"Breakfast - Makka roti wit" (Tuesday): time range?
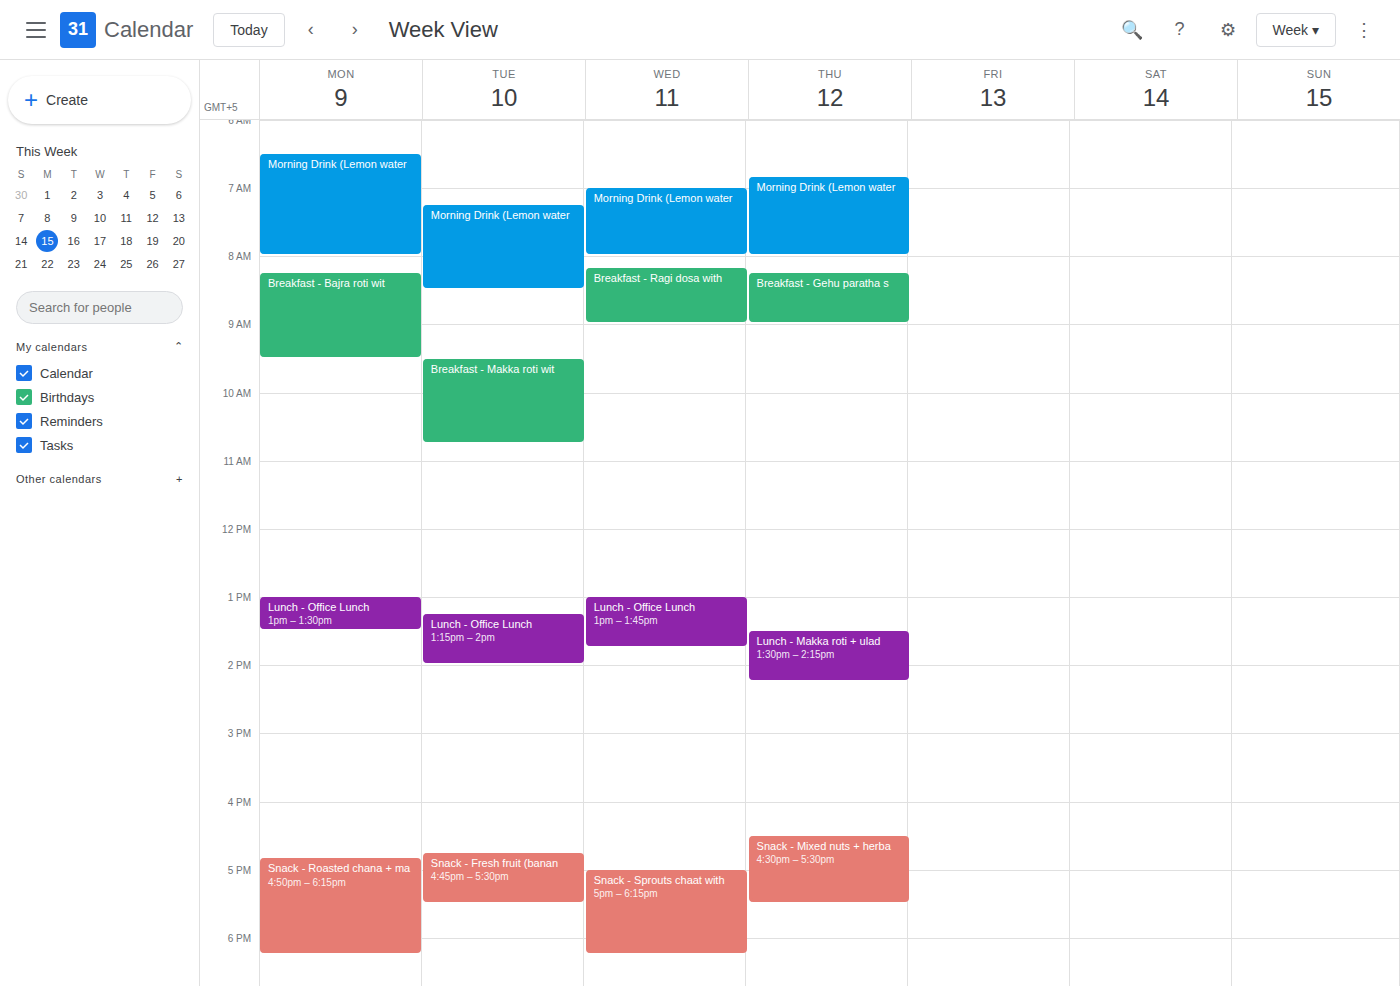
9:30 AM to 10:45 AM